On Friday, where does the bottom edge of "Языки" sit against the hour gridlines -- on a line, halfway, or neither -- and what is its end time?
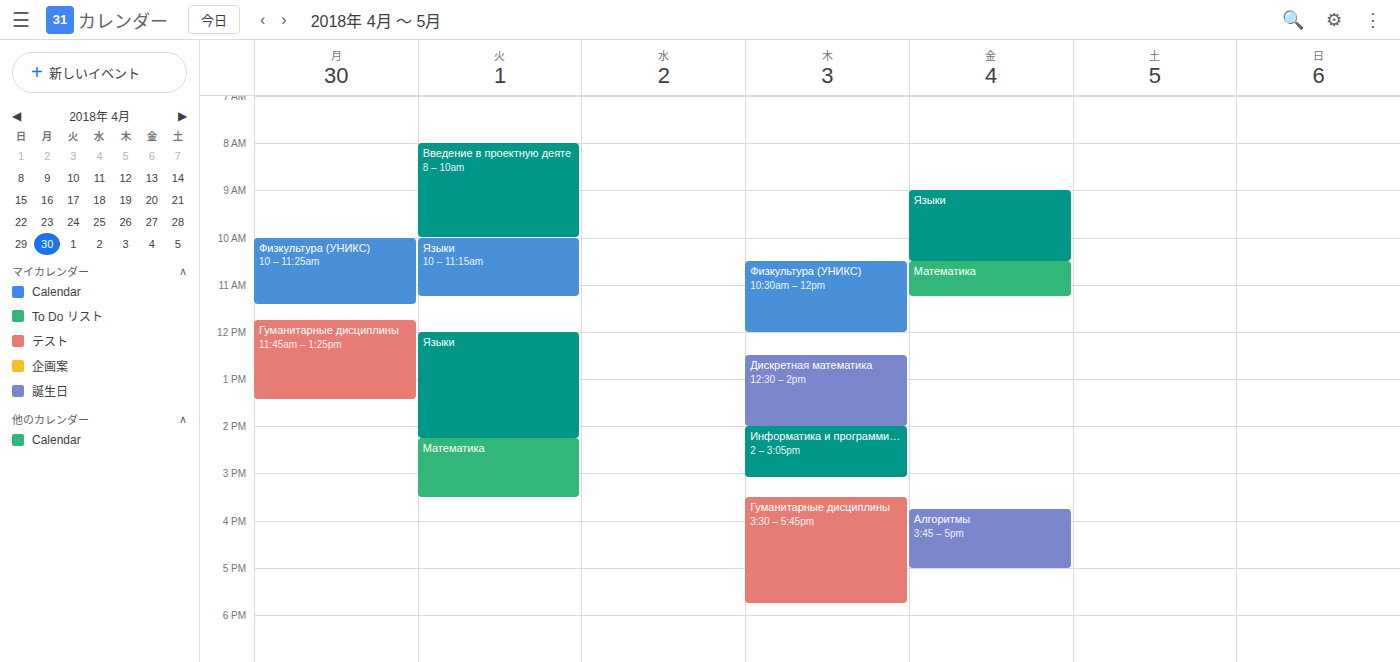
10:30 -- halfway between the 10:00 and 11:00 lines.